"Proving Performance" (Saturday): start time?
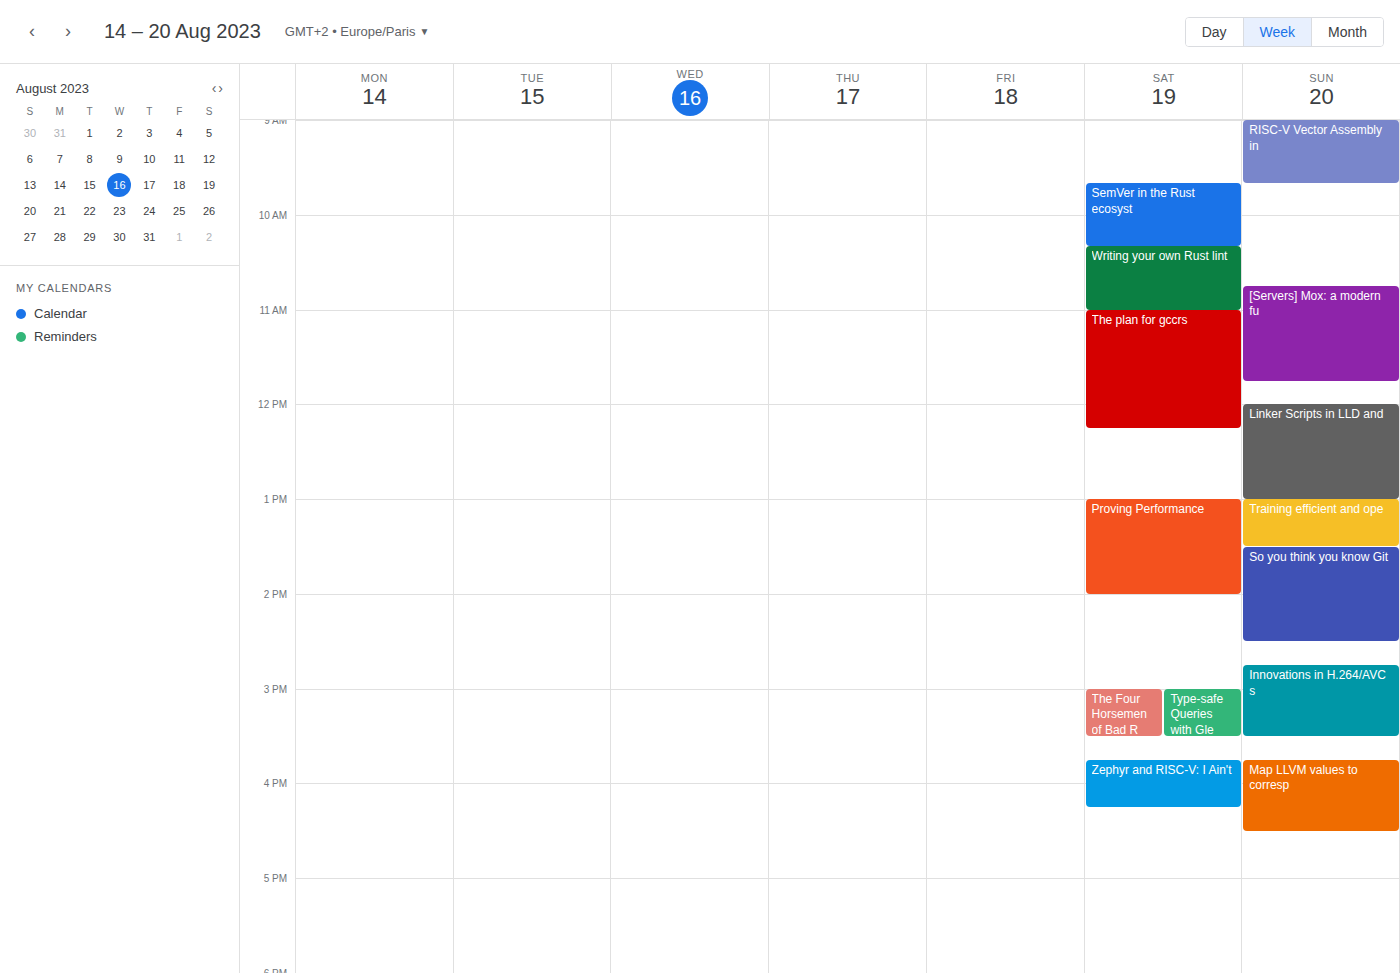
1:00 PM